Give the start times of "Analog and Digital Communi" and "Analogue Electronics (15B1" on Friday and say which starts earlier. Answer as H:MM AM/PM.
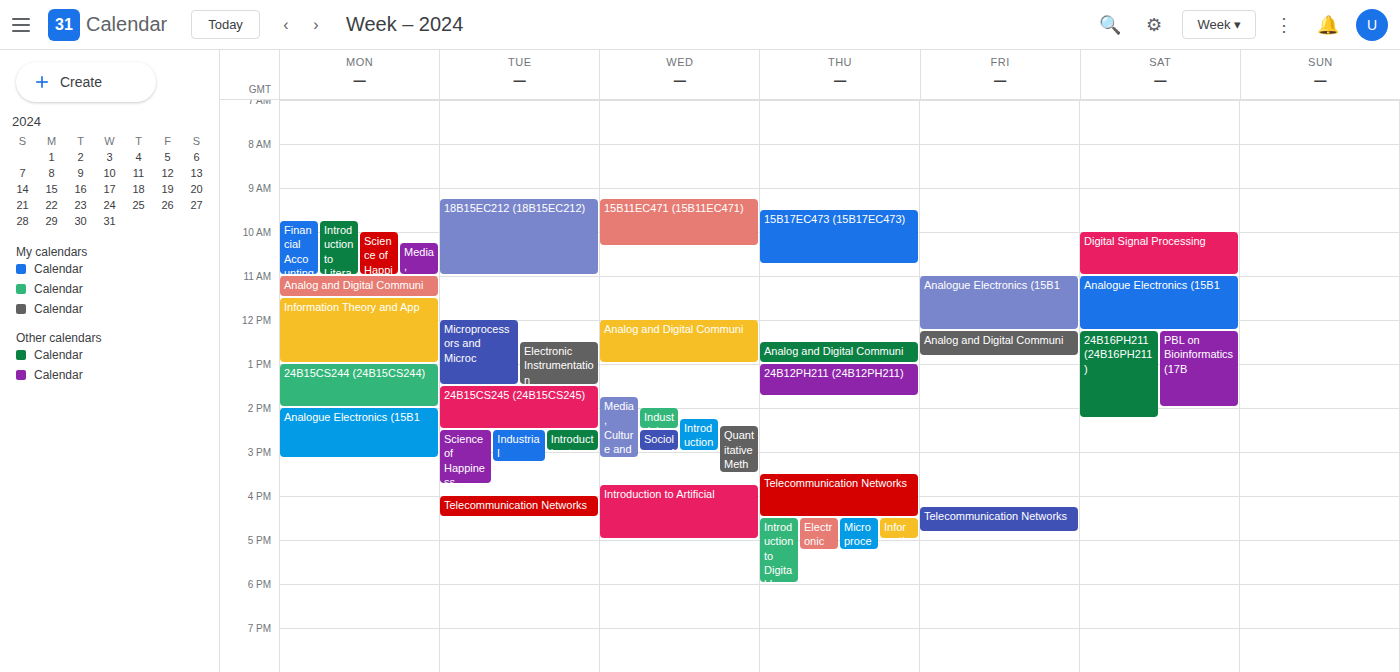
"Analogue Electronics (15B1" 11:00 AM; "Analog and Digital Communi" 12:15 PM.